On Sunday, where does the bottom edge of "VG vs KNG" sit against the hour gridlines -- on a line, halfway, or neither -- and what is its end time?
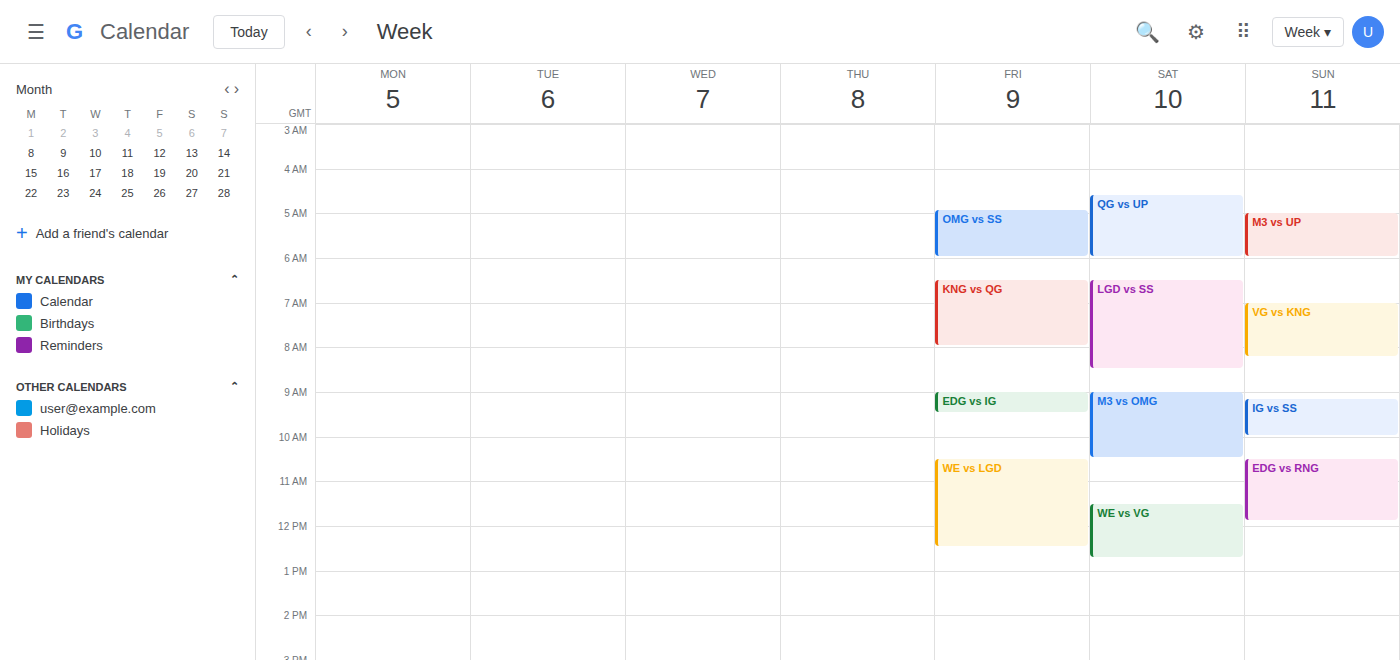
8:15 AM -- neither: a quarter of the way from the 8 AM line to the 9 AM line.